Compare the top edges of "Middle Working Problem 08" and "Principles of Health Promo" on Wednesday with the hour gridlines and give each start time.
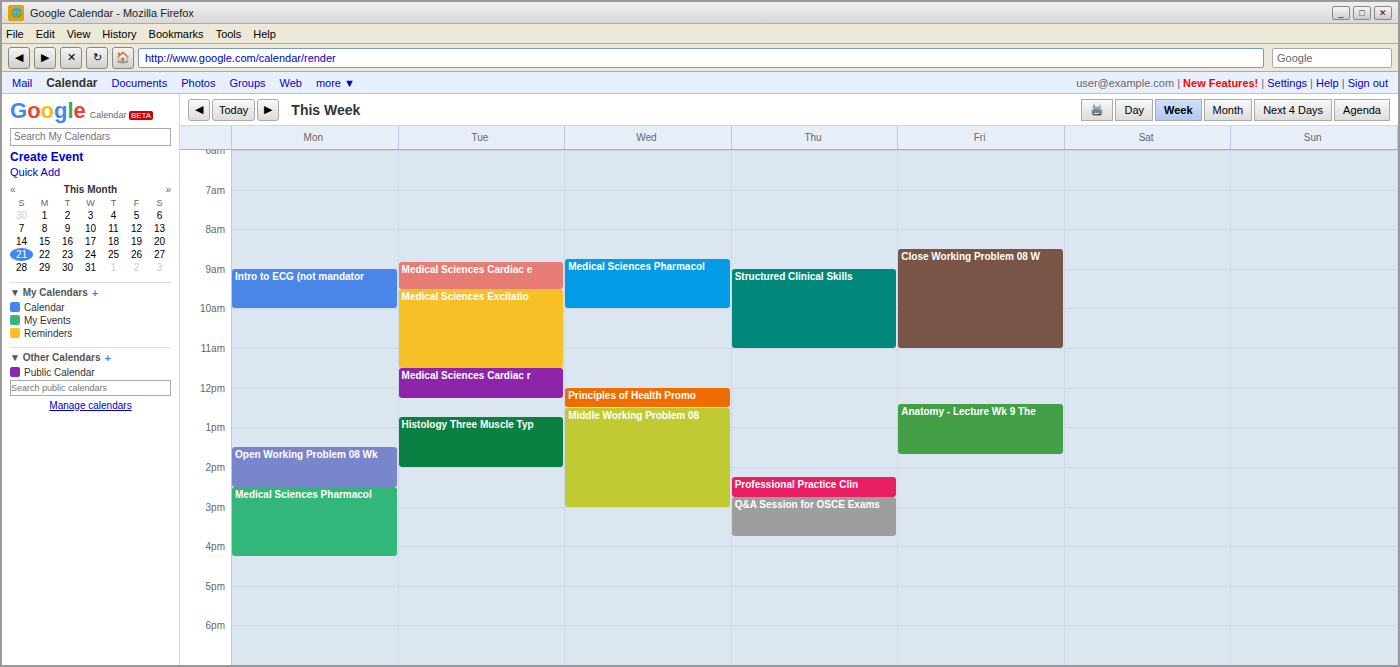
"Middle Working Problem 08": 12:30 PM, halfway between the 12 PM and 1 PM lines. "Principles of Health Promo": 12:00 PM, exactly on the 12 PM line.